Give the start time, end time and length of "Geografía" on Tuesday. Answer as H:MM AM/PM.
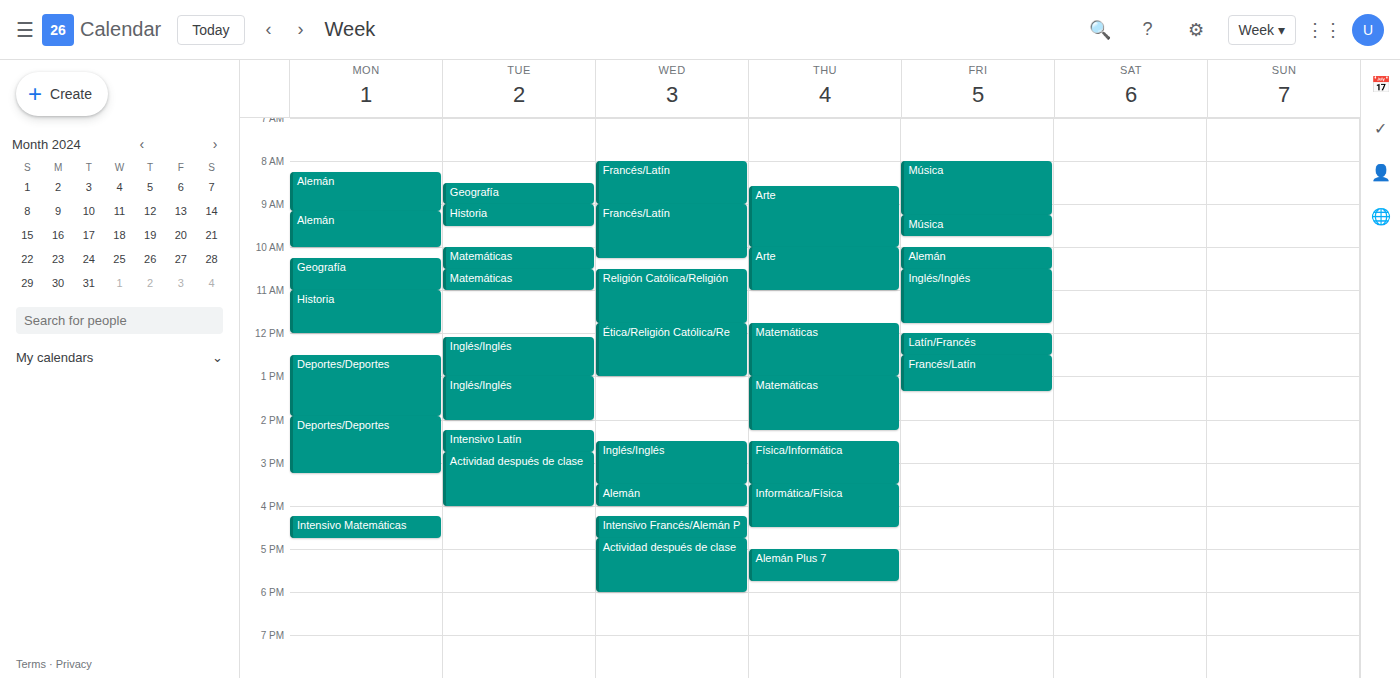
8:30 AM to 9:00 AM, 30 minutes